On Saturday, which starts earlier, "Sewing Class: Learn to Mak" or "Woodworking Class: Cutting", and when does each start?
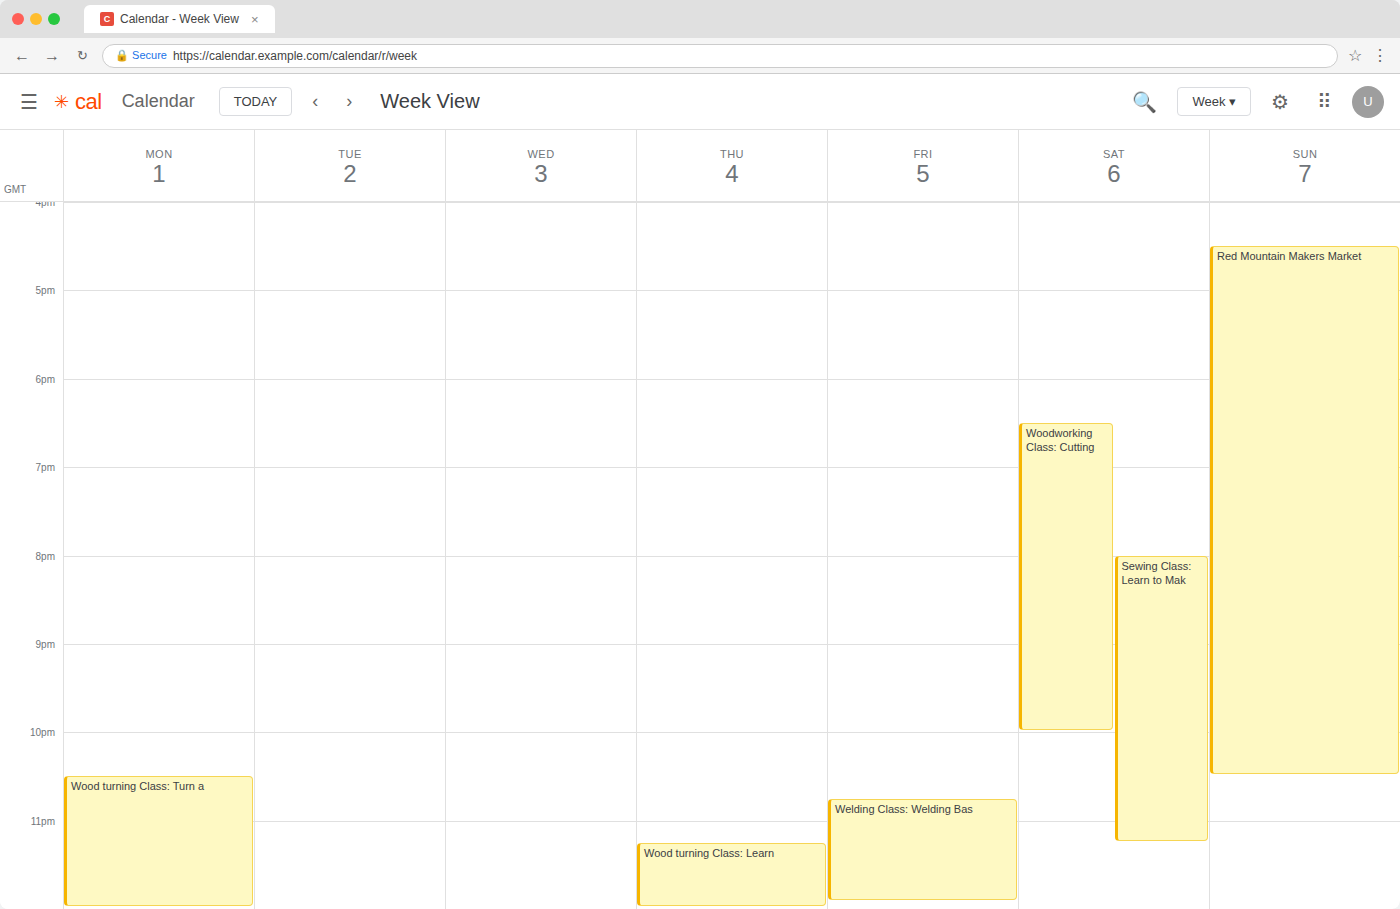
"Woodworking Class: Cutting" 18:30; "Sewing Class: Learn to Mak" 20:00.